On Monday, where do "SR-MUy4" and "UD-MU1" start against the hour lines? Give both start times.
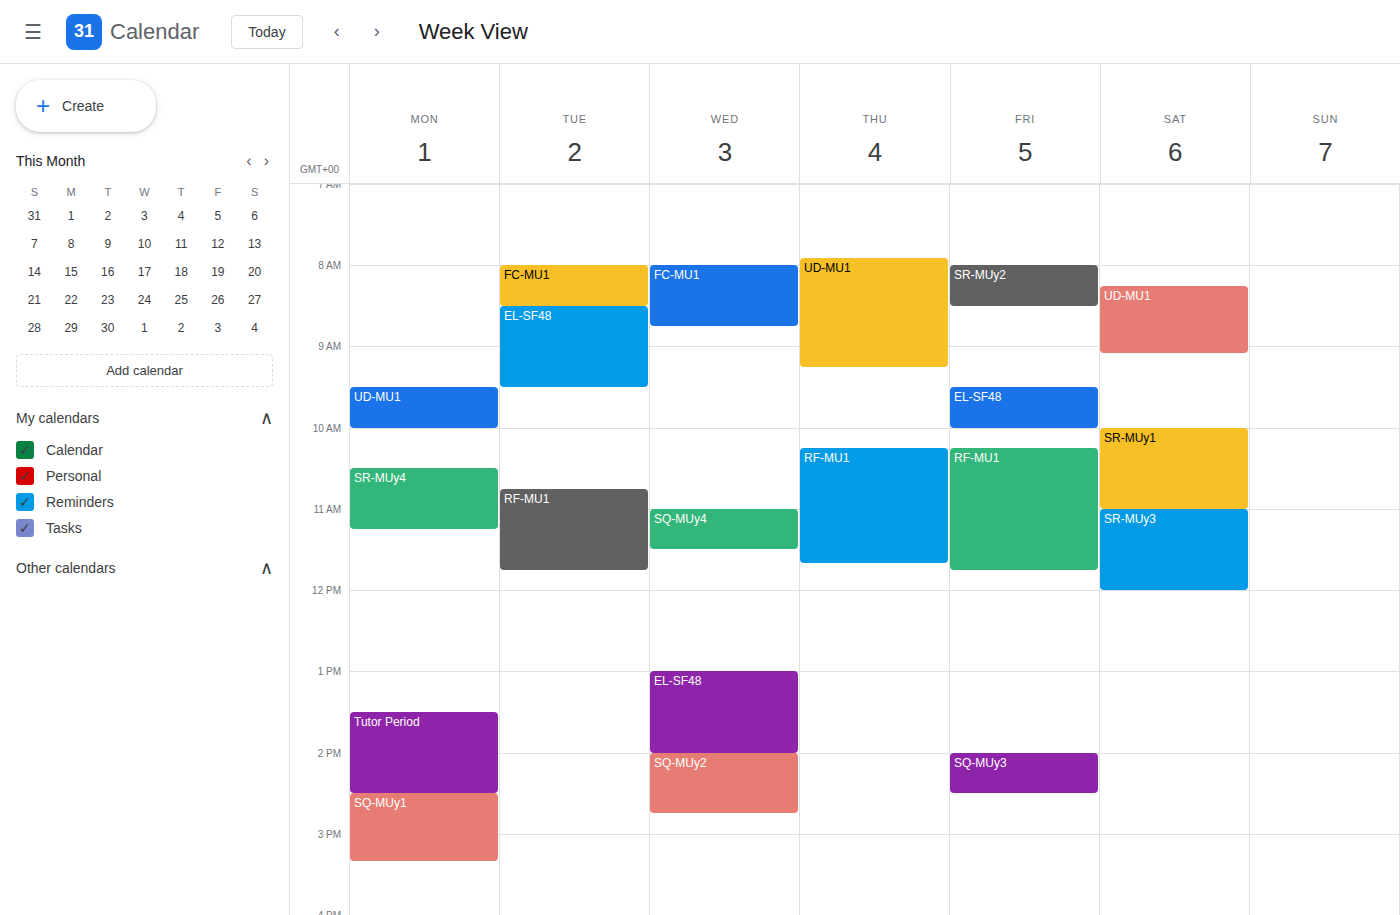
"SR-MUy4": 10:30 AM, halfway between the 10 AM and 11 AM lines. "UD-MU1": 9:30 AM, halfway between the 9 AM and 10 AM lines.